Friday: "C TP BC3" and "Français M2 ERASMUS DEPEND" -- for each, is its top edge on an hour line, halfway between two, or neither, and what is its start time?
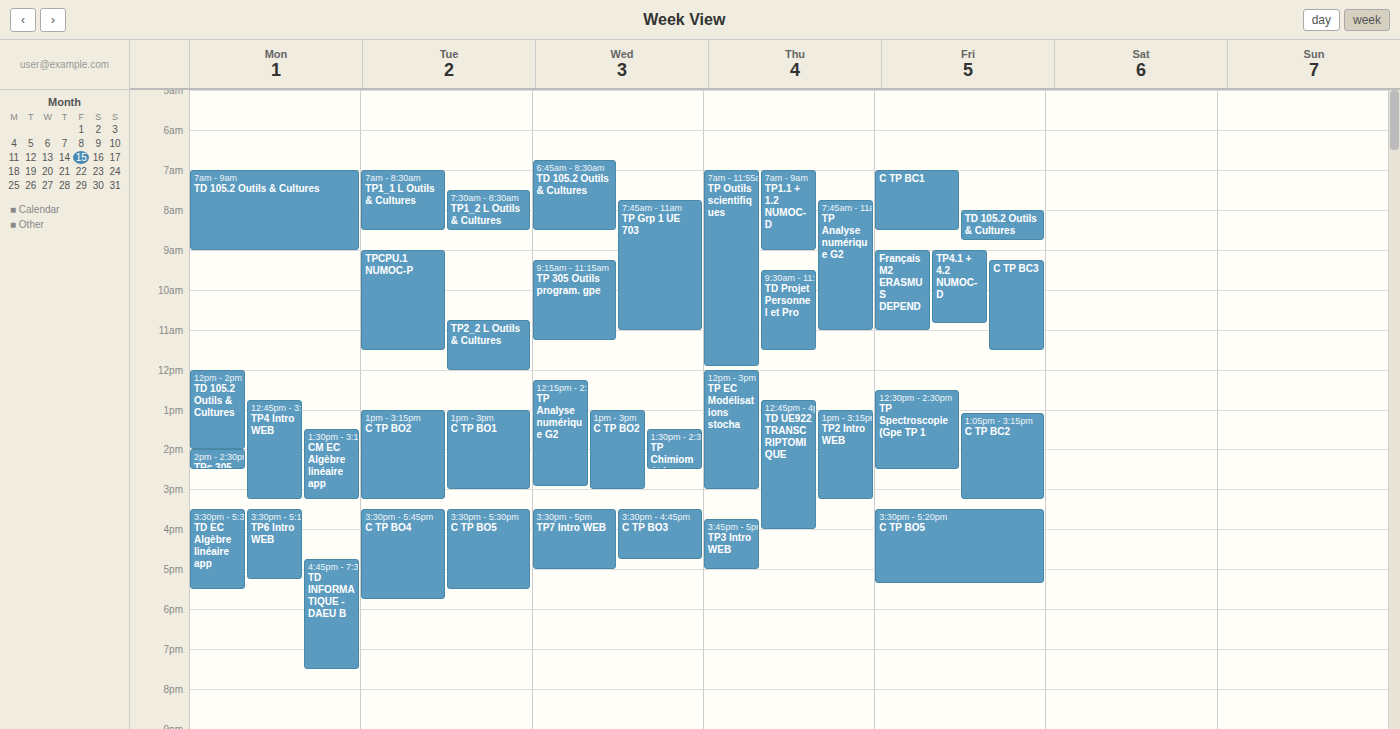
"C TP BC3": 9:15 AM, neither: a quarter of the way from the 9 AM line to the 10 AM line. "Français M2 ERASMUS DEPEND": 9:00 AM, exactly on the 9 AM line.